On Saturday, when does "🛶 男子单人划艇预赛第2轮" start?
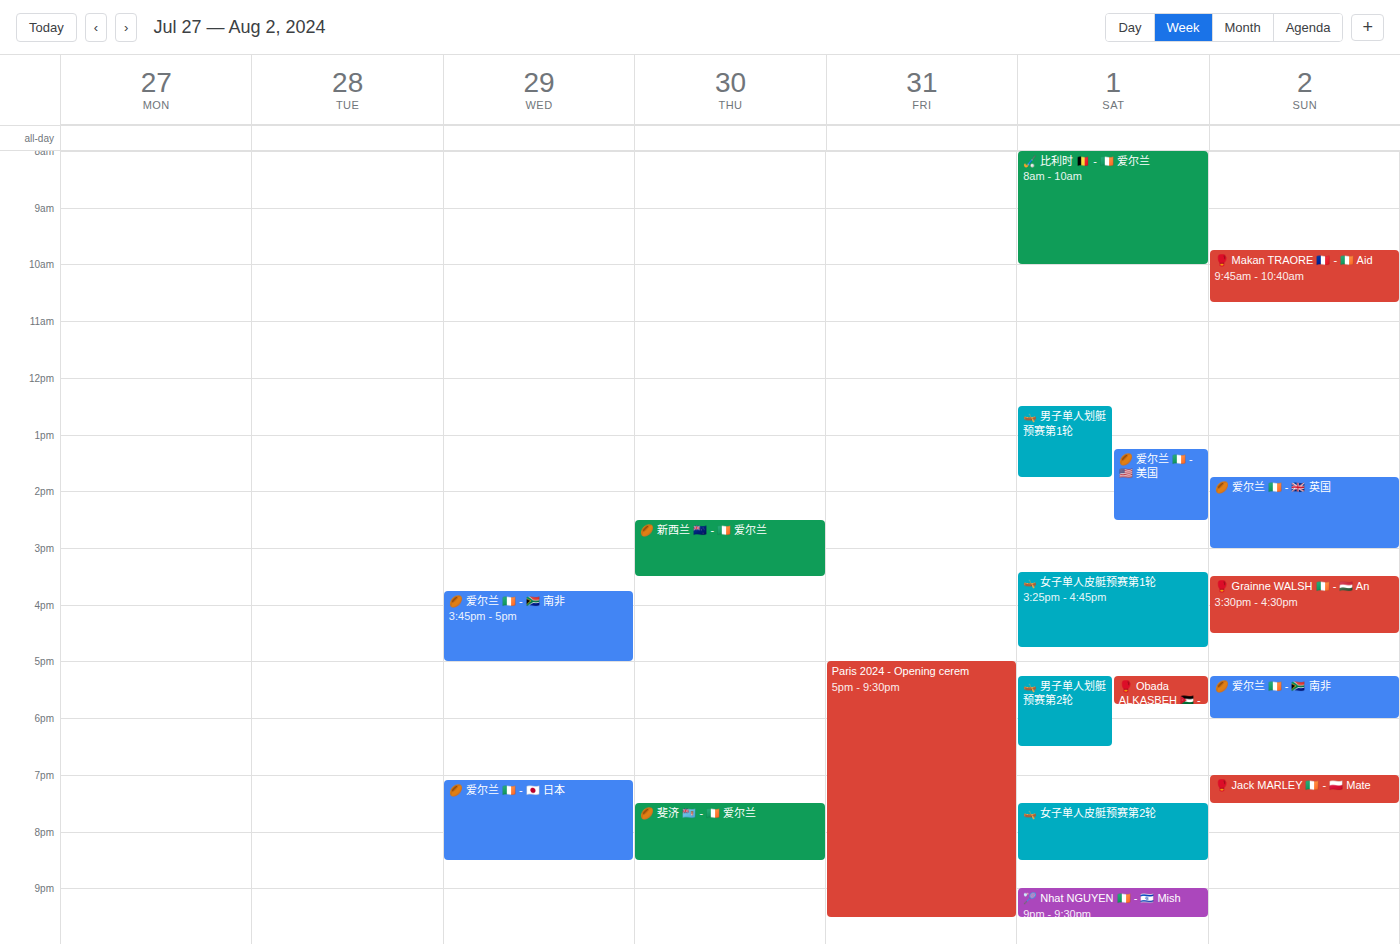
5:15 PM